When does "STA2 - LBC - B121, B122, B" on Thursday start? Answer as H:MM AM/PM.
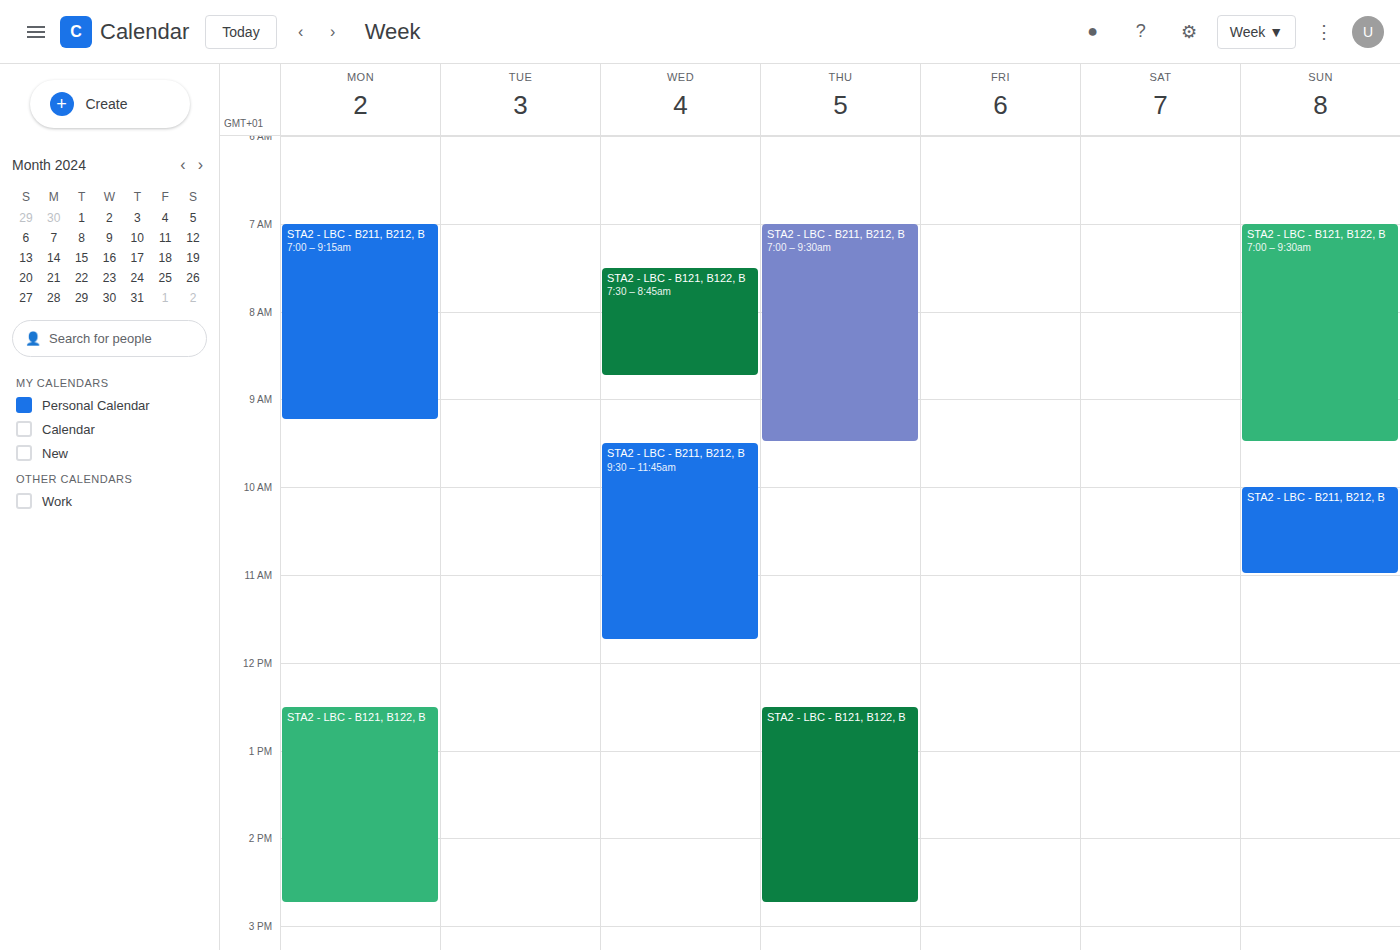
12:30 PM